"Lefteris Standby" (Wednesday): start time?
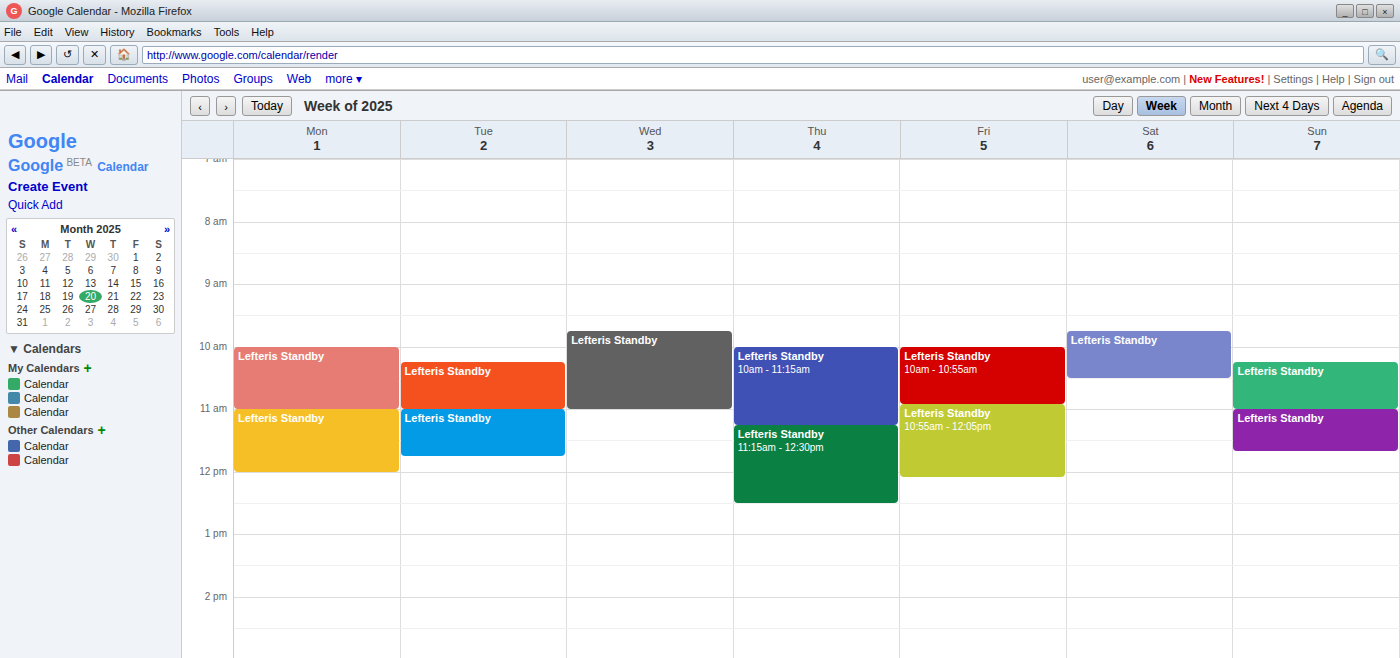
9:45 AM